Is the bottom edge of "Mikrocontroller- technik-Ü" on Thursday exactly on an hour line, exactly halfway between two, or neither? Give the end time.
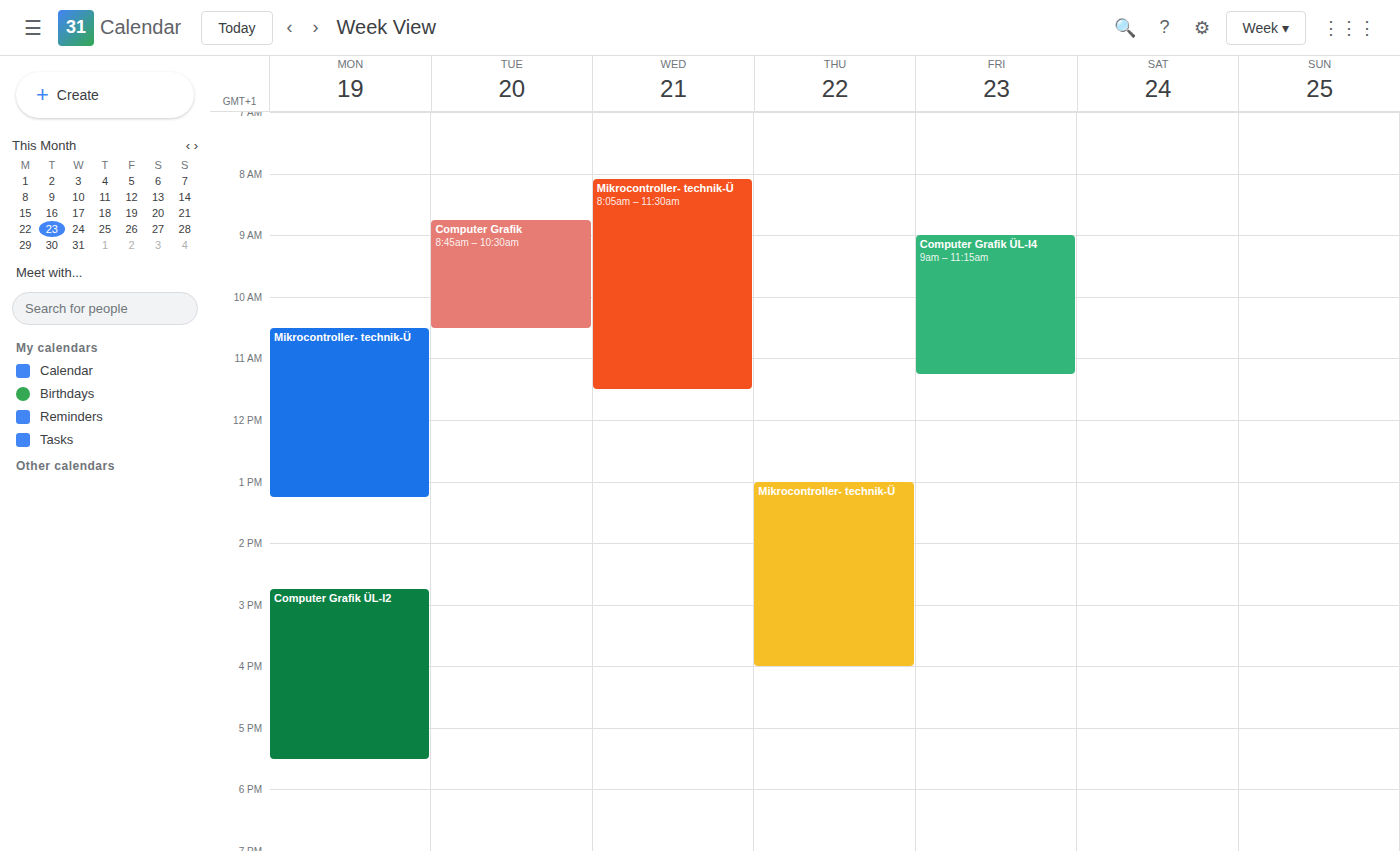
4:00 PM -- exactly on the 4 PM line.